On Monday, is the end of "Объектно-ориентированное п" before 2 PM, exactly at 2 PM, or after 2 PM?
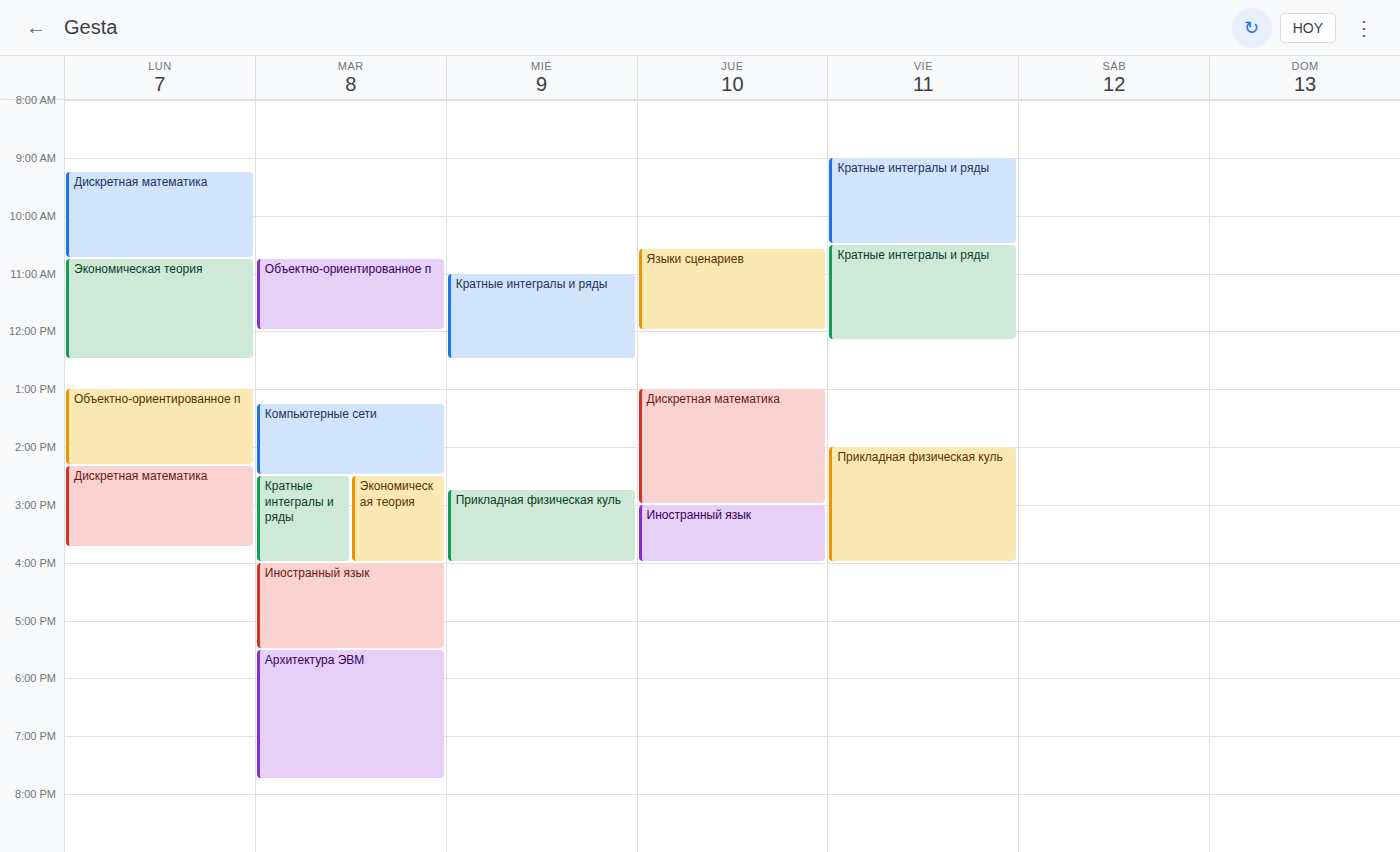
2:20 PM -- after 2 PM, 20 minutes below the 2 PM line.